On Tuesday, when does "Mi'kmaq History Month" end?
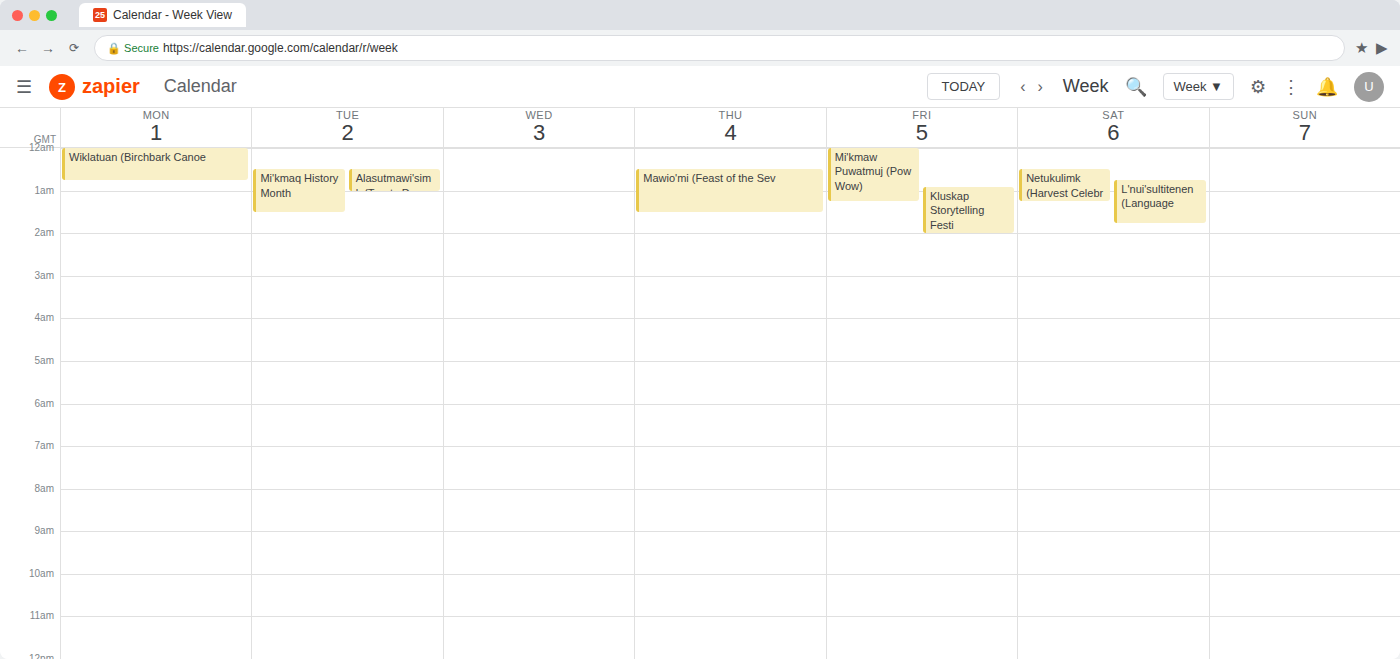
01:30